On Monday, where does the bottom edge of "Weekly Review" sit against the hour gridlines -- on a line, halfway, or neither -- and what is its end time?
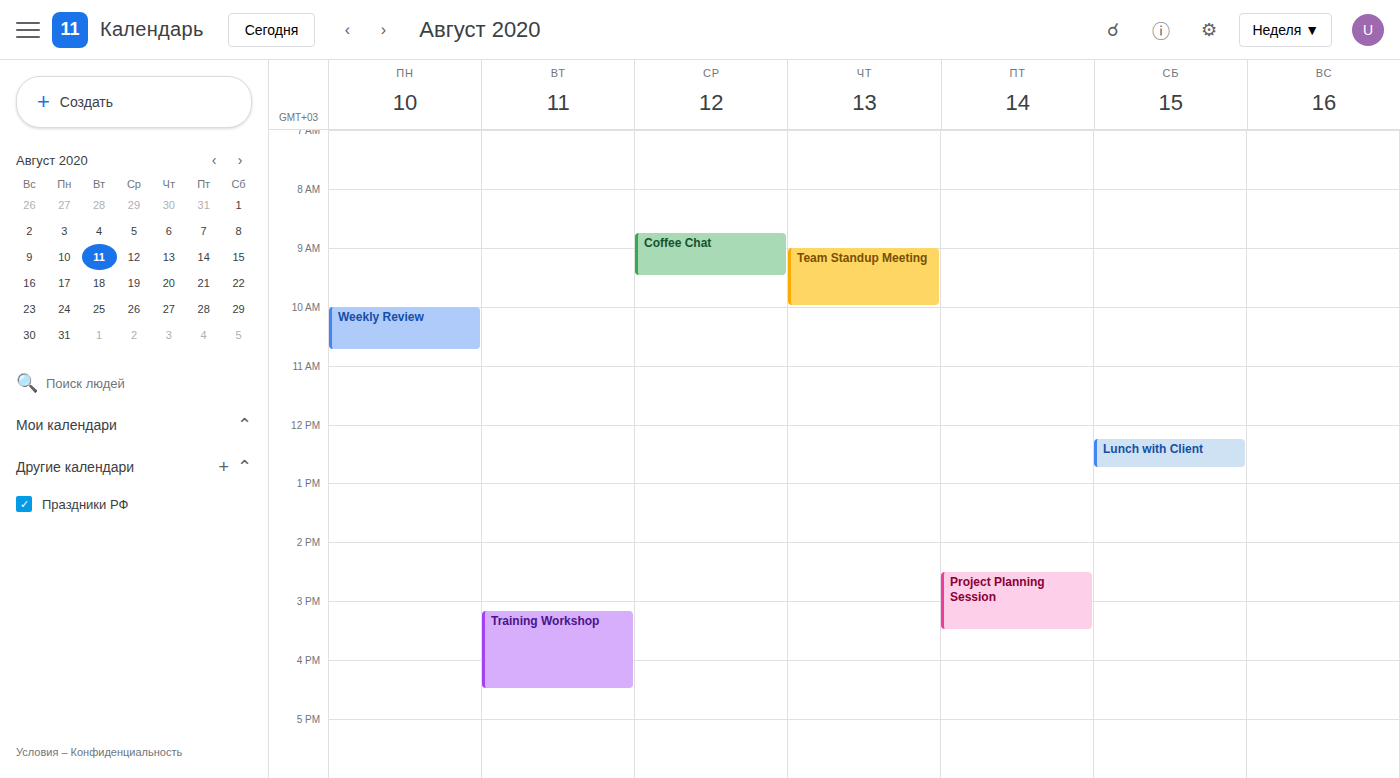
10:45 AM -- neither: three quarters of the way from the 10 AM line to the 11 AM line.